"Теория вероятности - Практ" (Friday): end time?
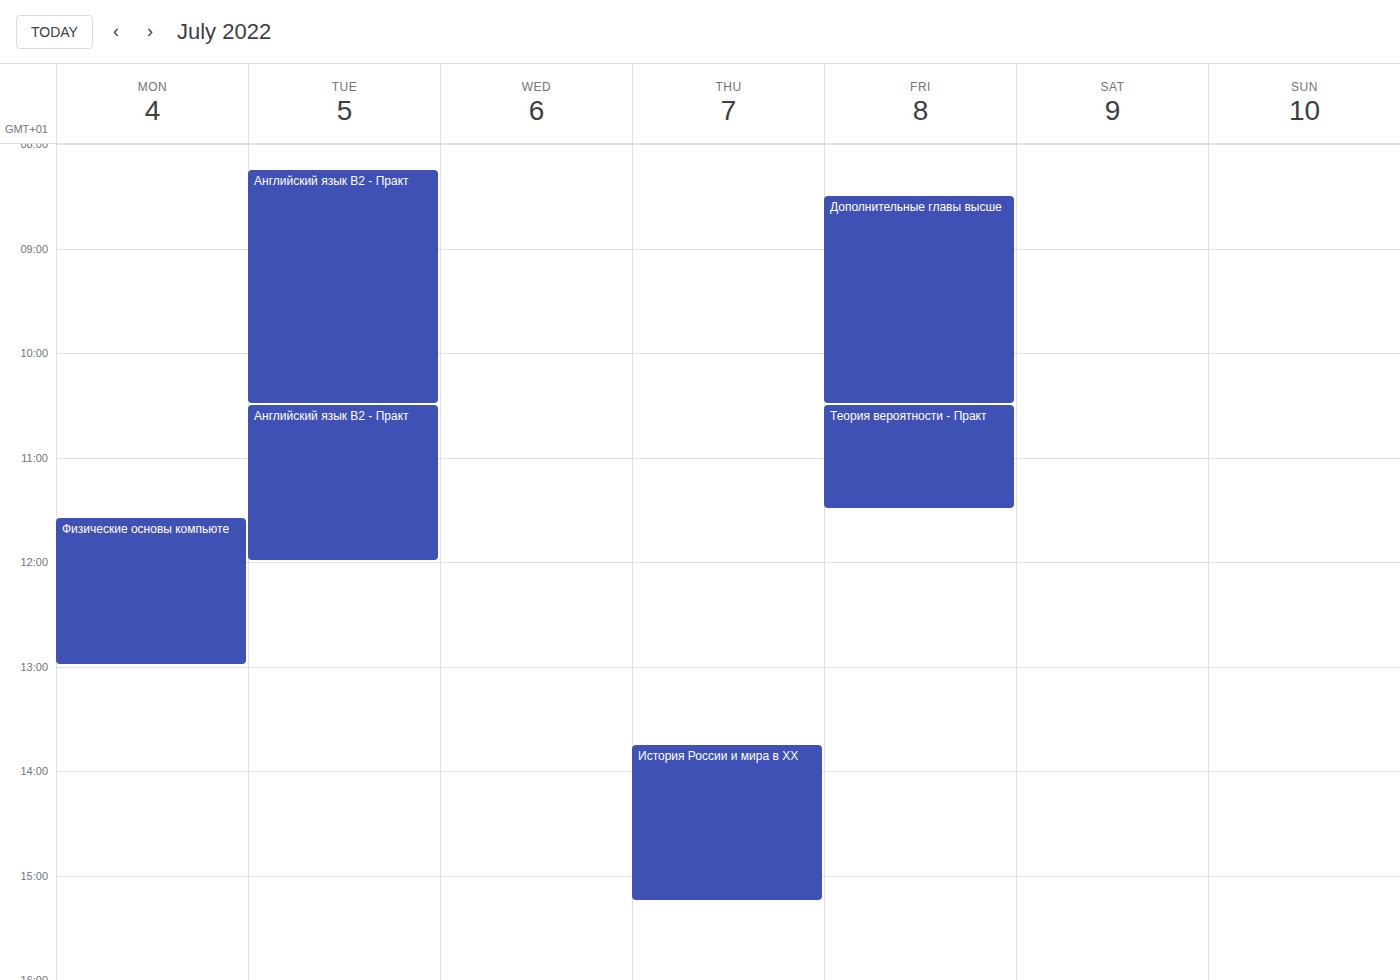
11:30 AM